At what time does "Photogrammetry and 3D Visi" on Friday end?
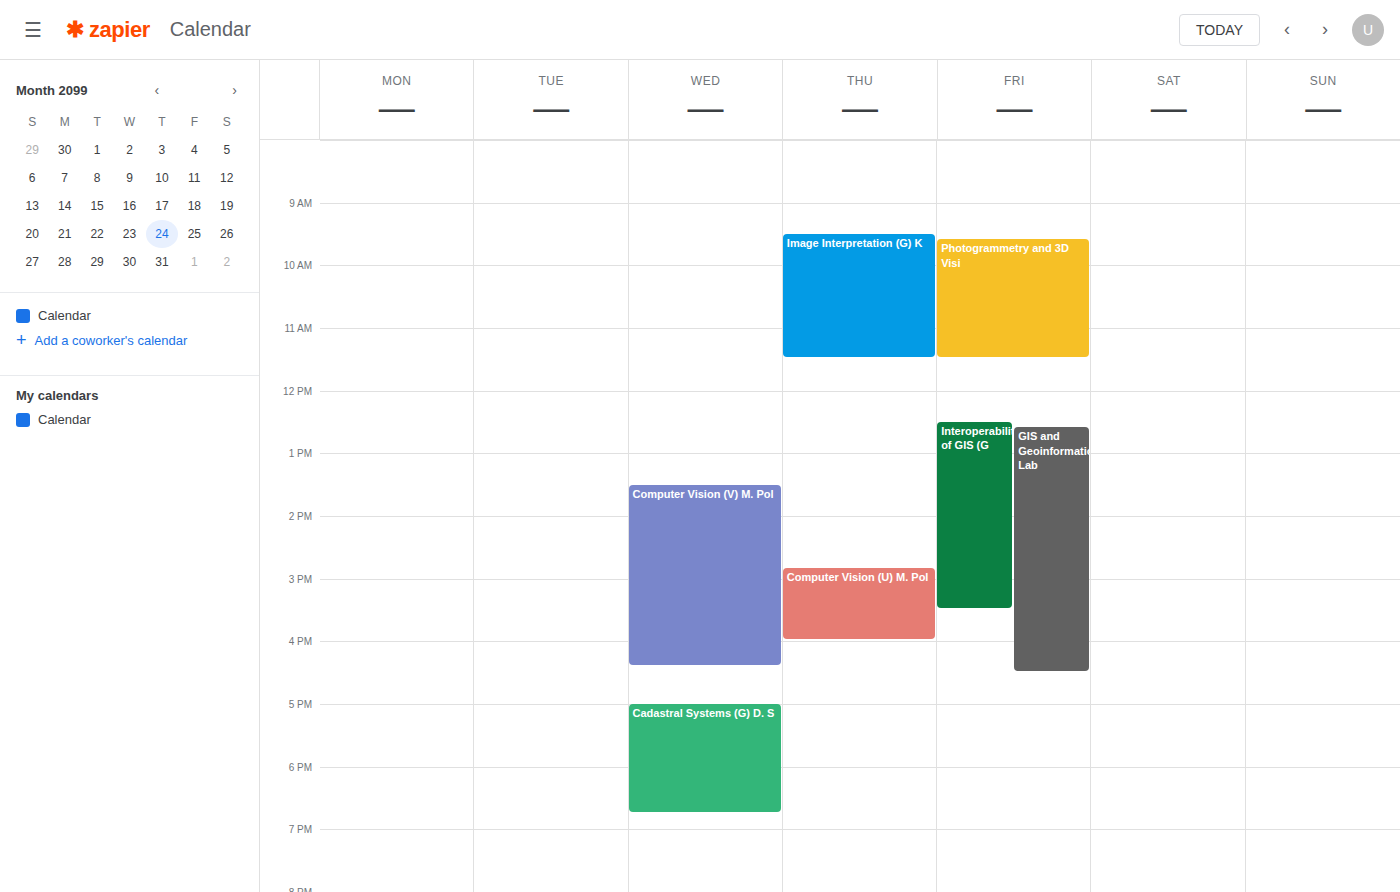
11:30 AM